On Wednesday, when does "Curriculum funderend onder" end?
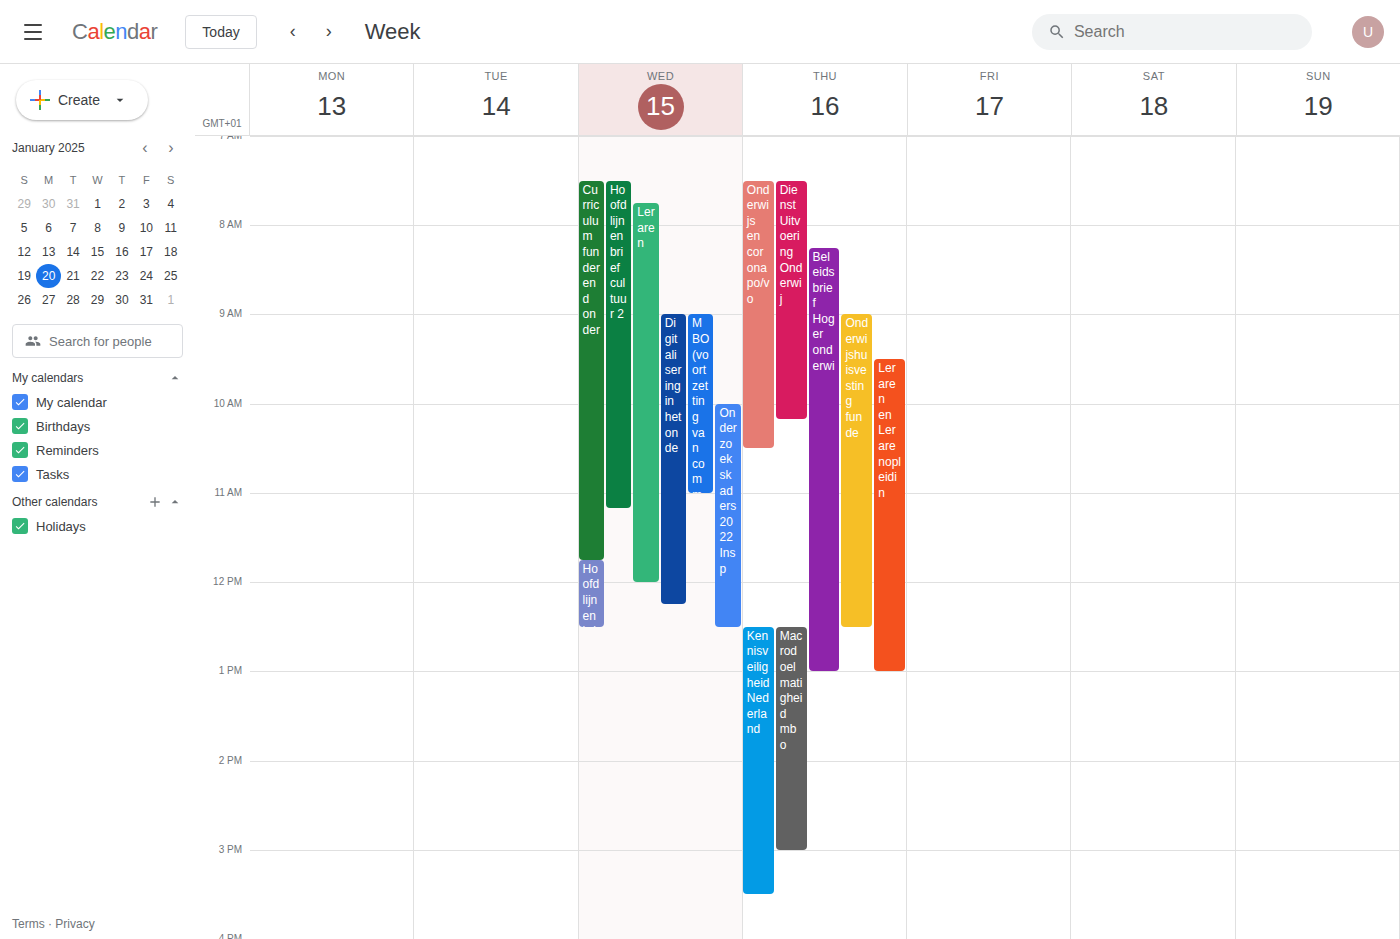
11:45 AM